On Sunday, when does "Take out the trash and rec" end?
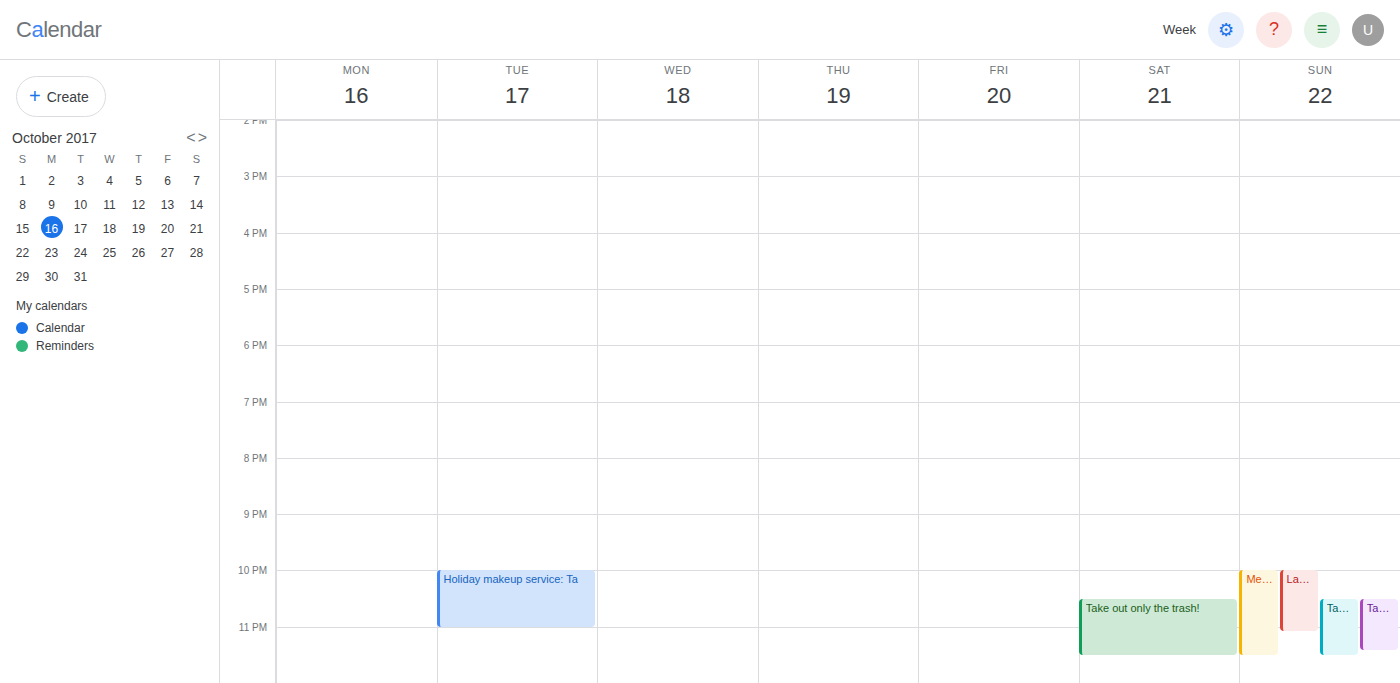
11:30 PM